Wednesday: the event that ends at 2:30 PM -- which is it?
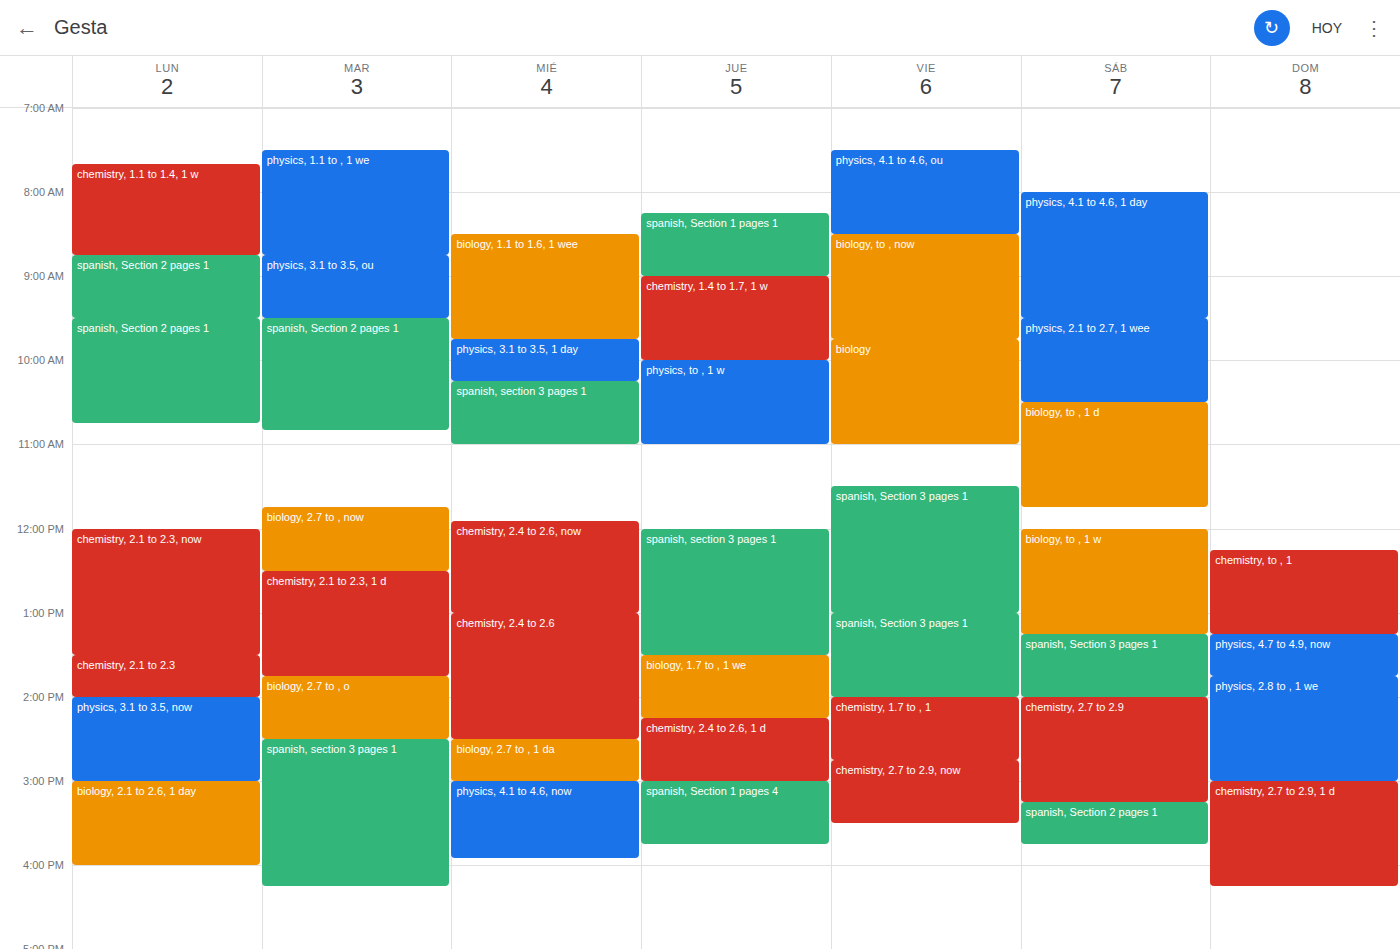
"chemistry, 2.4 to 2.6"